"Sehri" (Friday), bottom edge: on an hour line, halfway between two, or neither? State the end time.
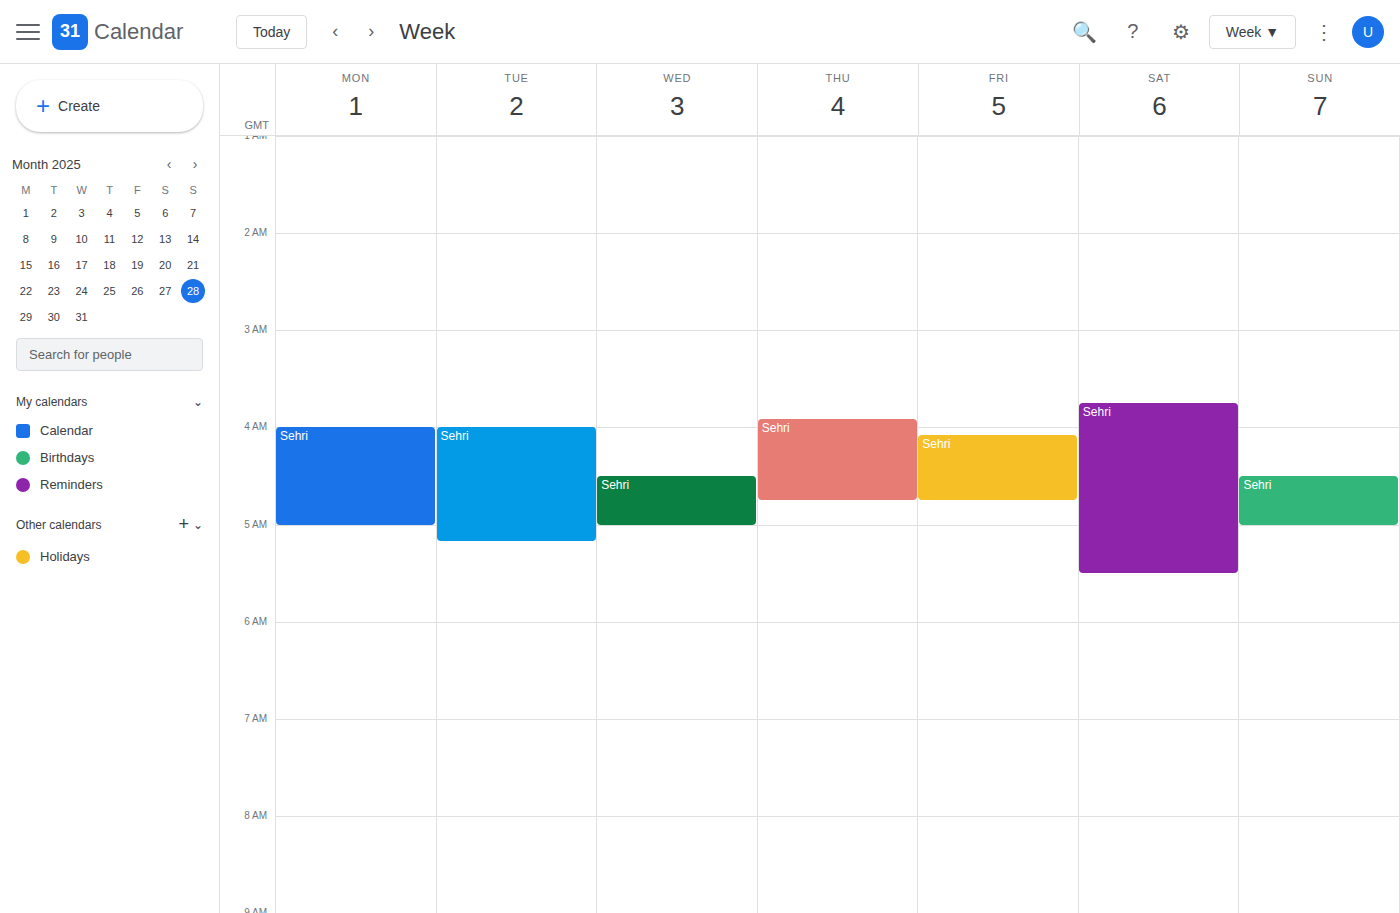
4:45 AM -- neither: three quarters of the way from the 4 AM line to the 5 AM line.